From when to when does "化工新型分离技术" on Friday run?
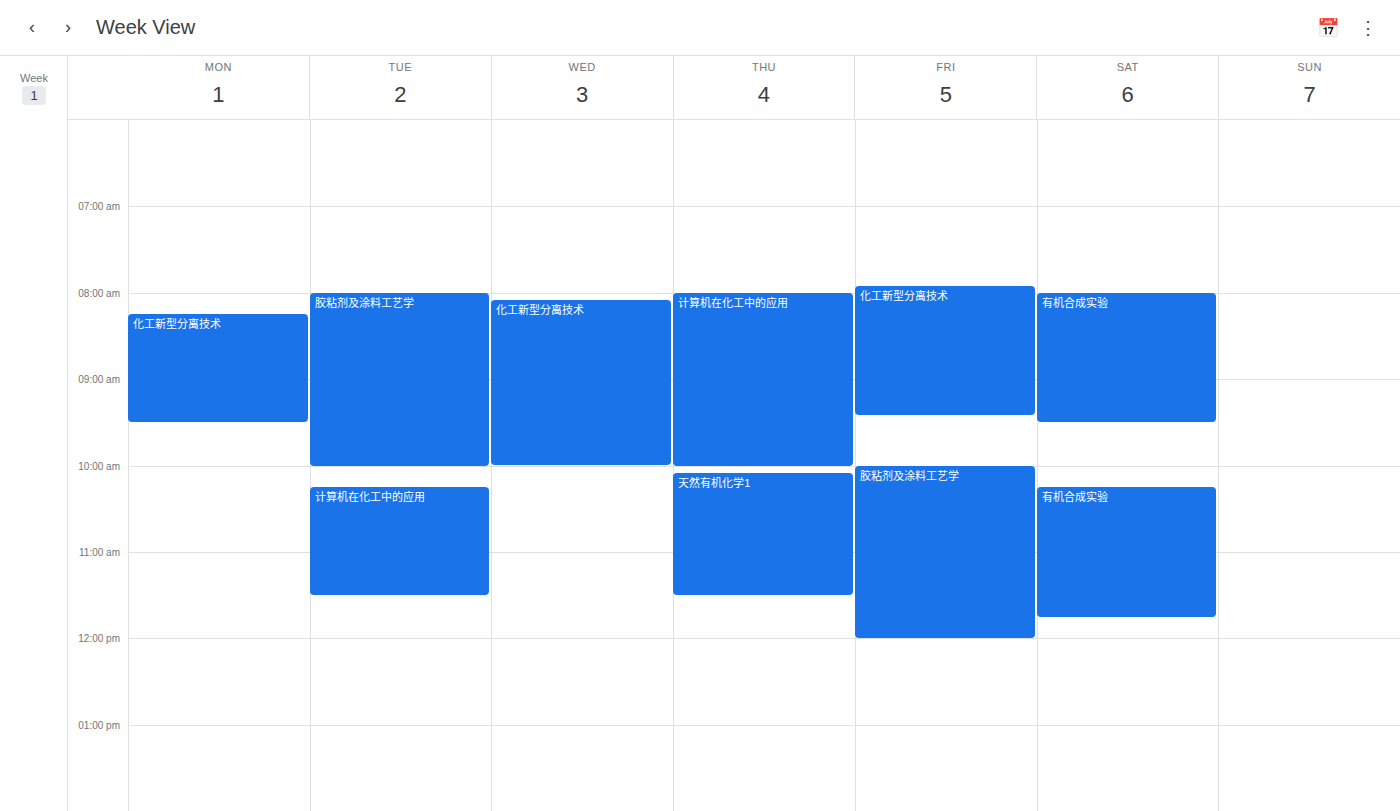
7:55 AM to 9:25 AM